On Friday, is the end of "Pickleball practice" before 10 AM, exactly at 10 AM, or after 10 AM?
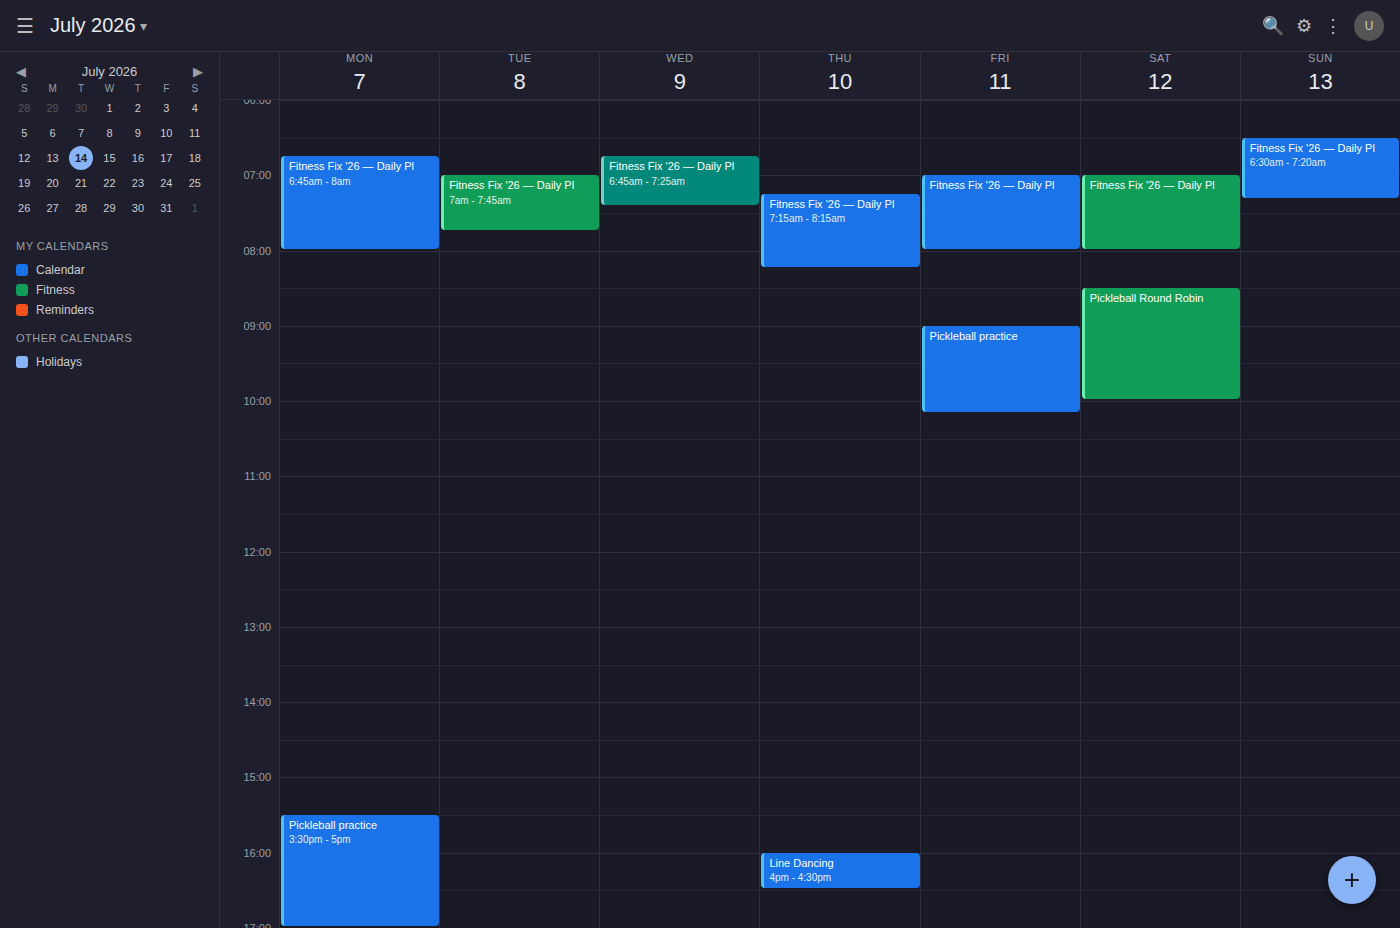
10:10 AM -- after 10 AM, 10 minutes below the 10 AM line.